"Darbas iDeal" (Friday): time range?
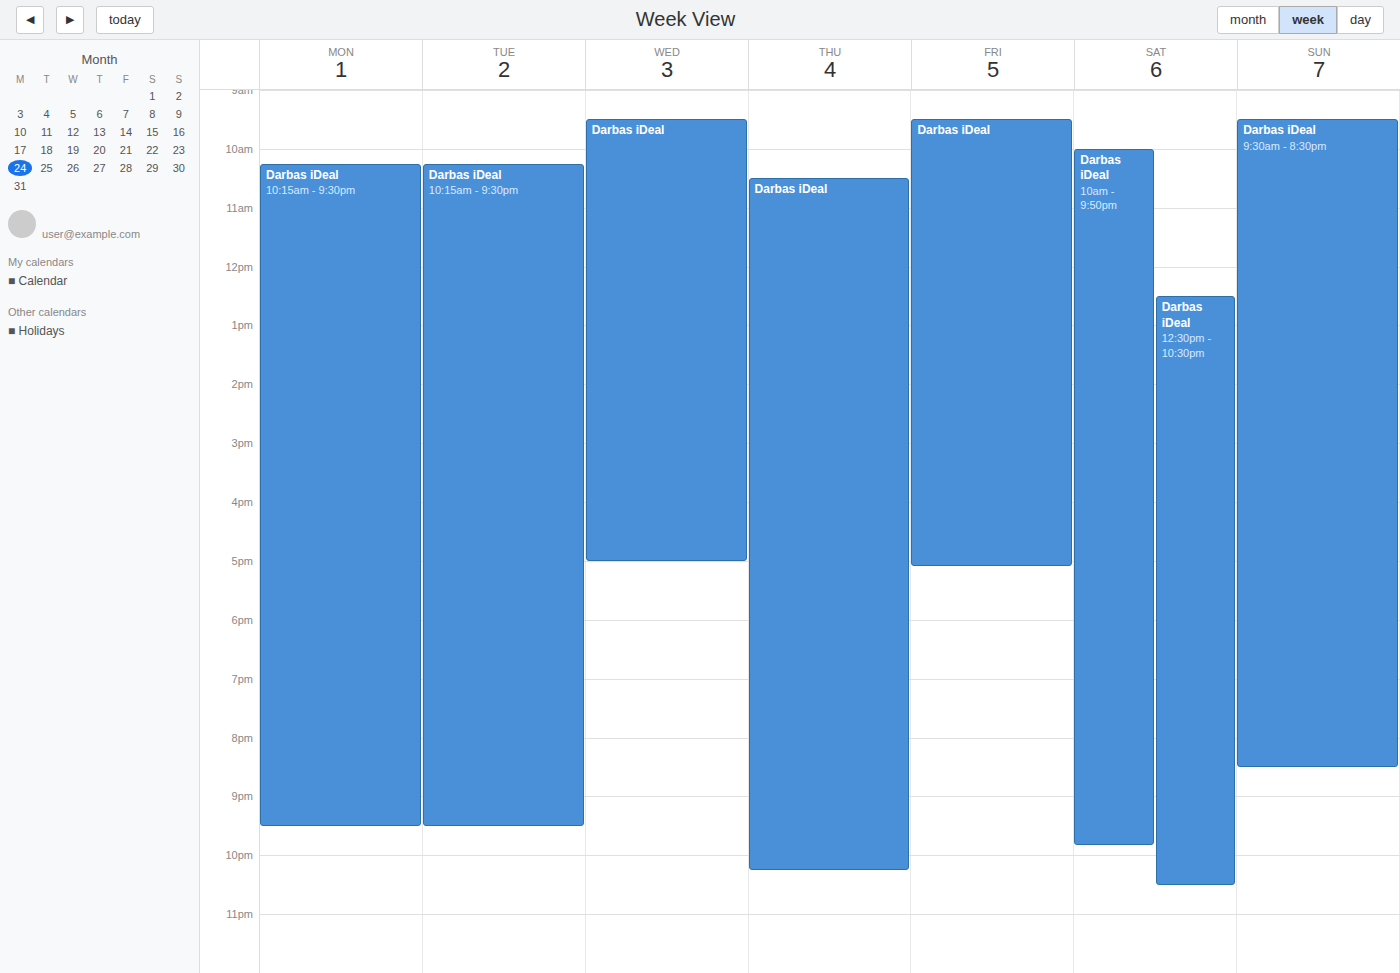
9:30 AM to 5:05 PM